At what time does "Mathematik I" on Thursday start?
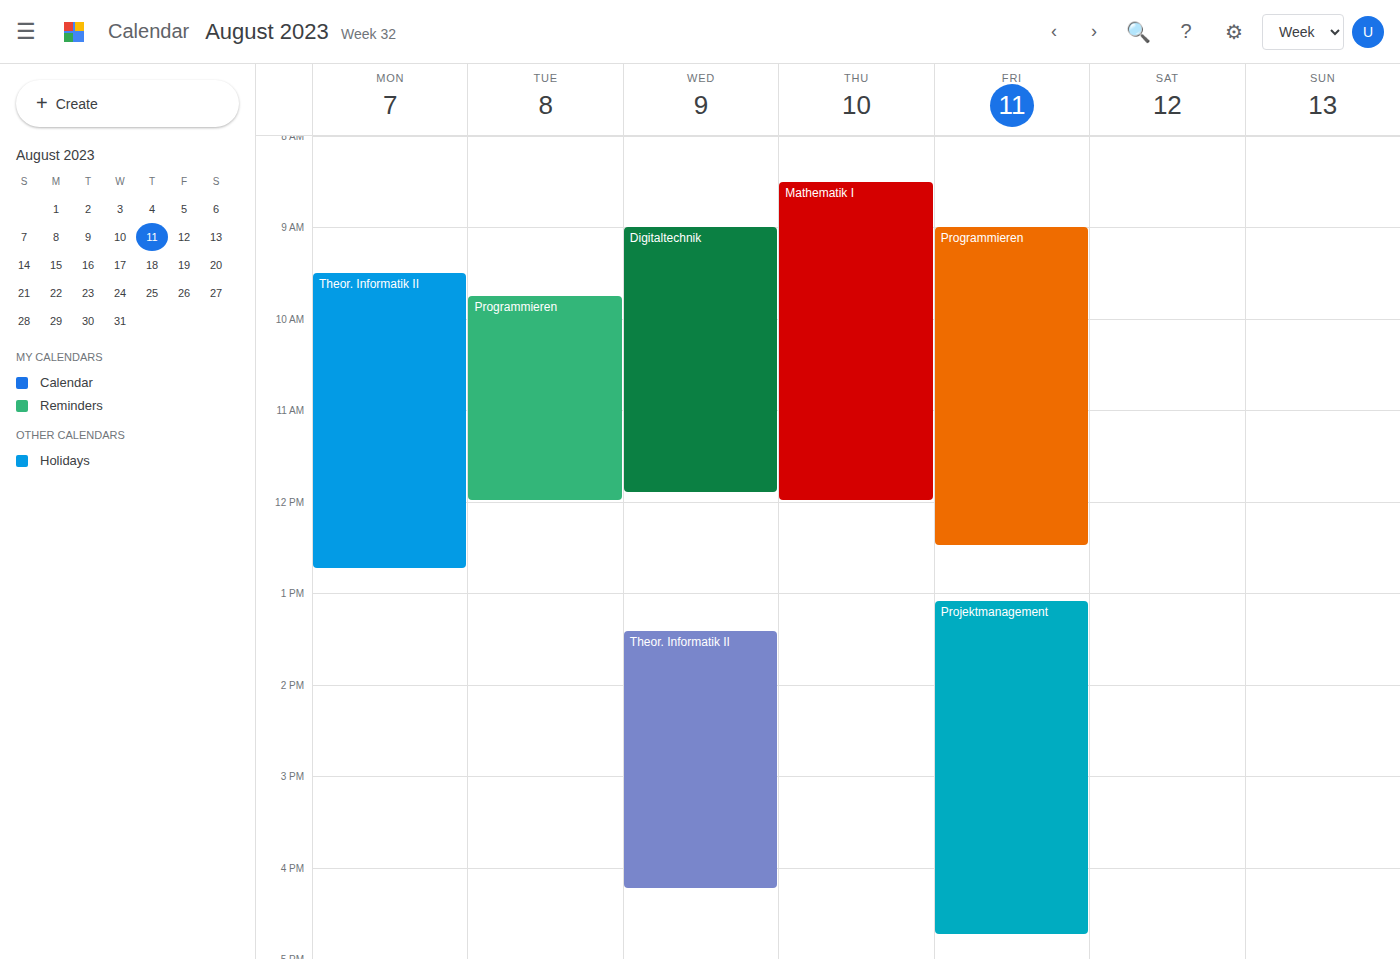
8:30 AM